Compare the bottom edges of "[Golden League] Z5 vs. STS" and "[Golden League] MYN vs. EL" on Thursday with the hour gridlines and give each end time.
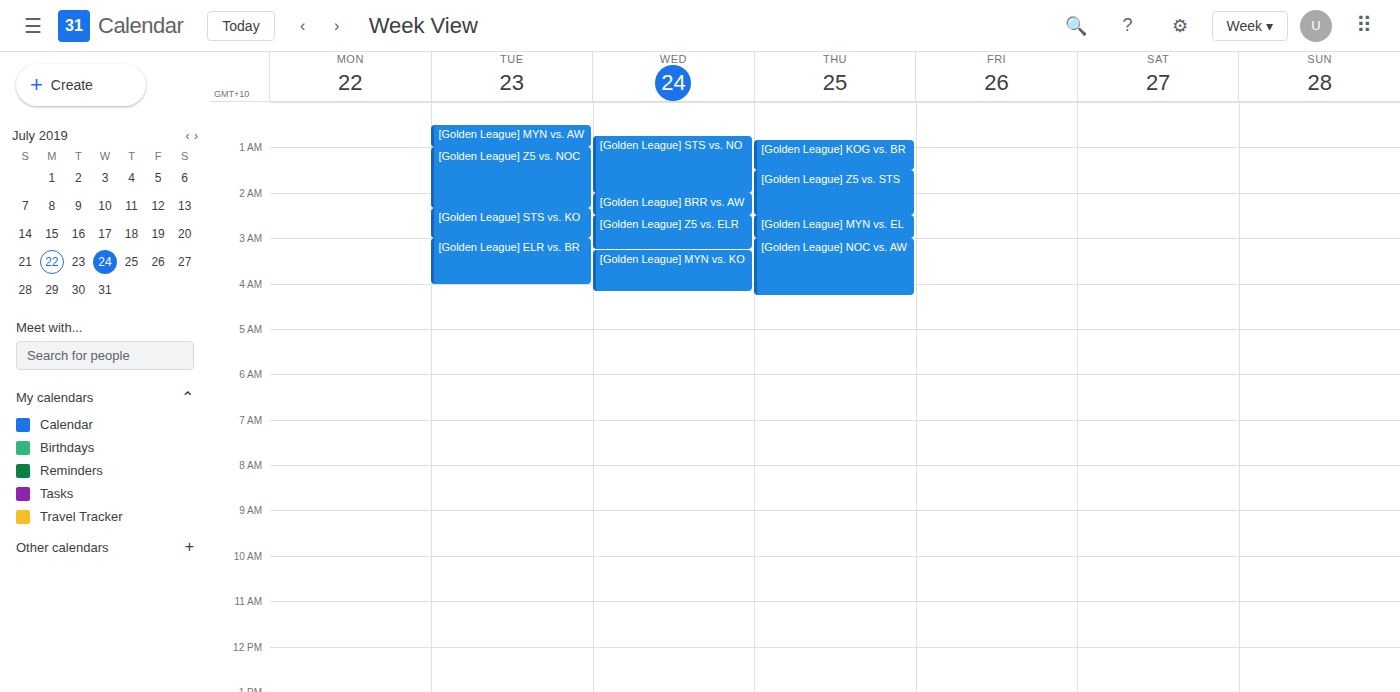
"[Golden League] Z5 vs. STS": 2:30 AM, halfway between the 2 AM and 3 AM lines. "[Golden League] MYN vs. EL": 3:00 AM, exactly on the 3 AM line.